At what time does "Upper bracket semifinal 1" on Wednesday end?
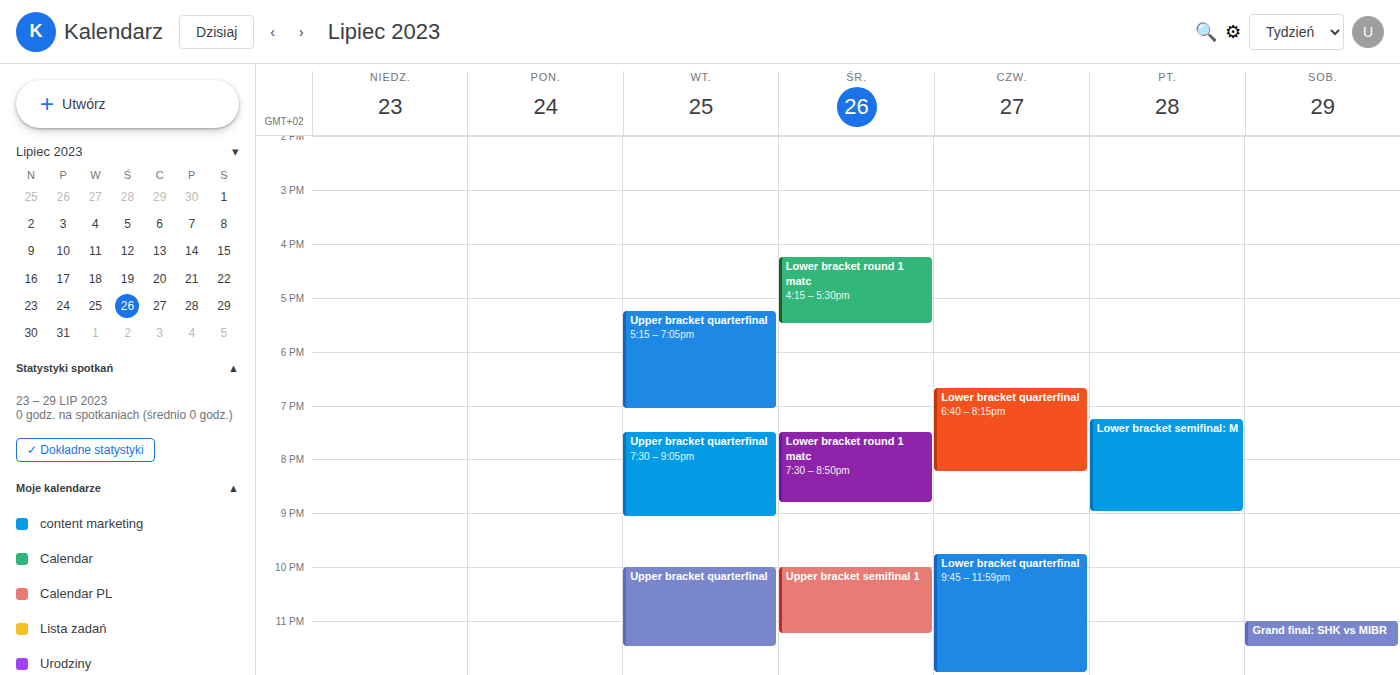
11:15 PM